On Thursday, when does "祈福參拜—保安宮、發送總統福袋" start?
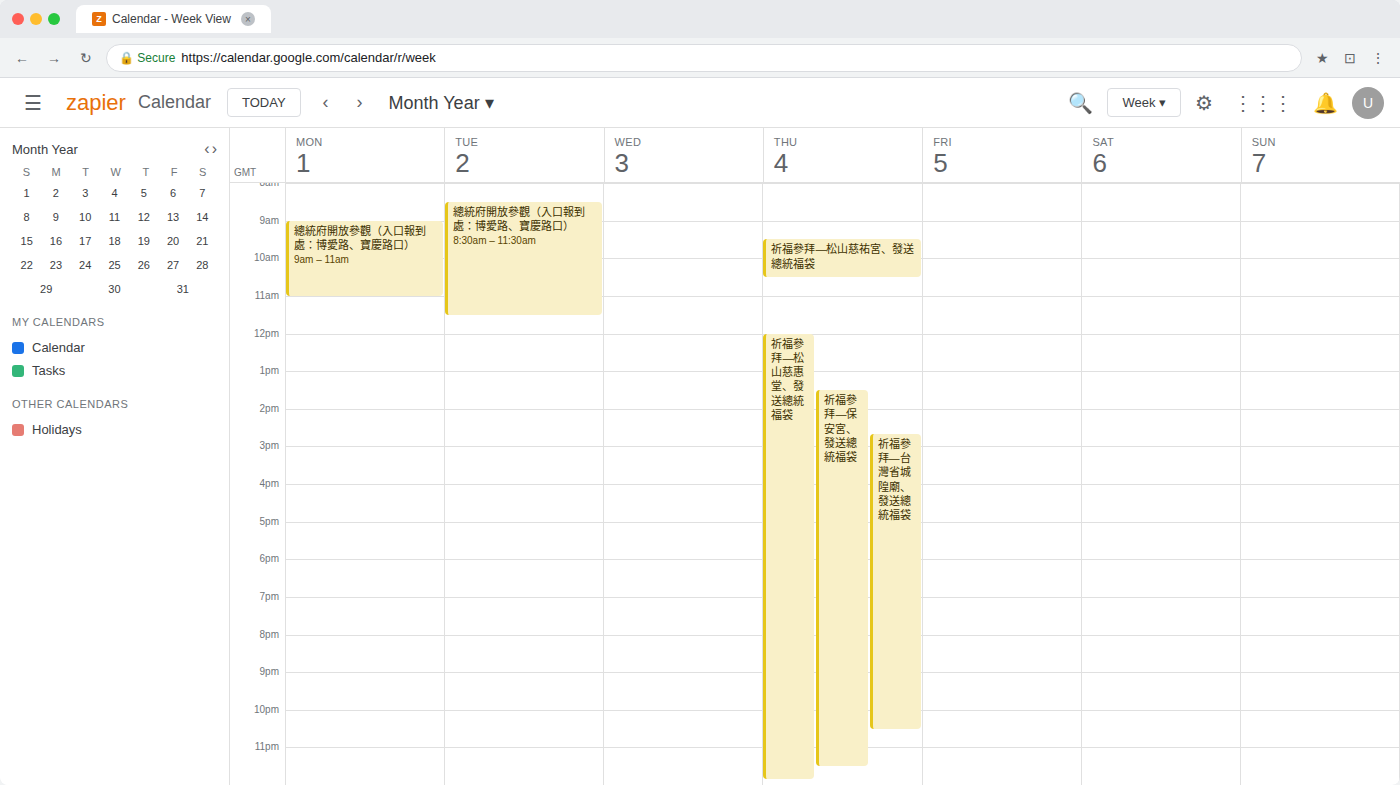
1:30 PM